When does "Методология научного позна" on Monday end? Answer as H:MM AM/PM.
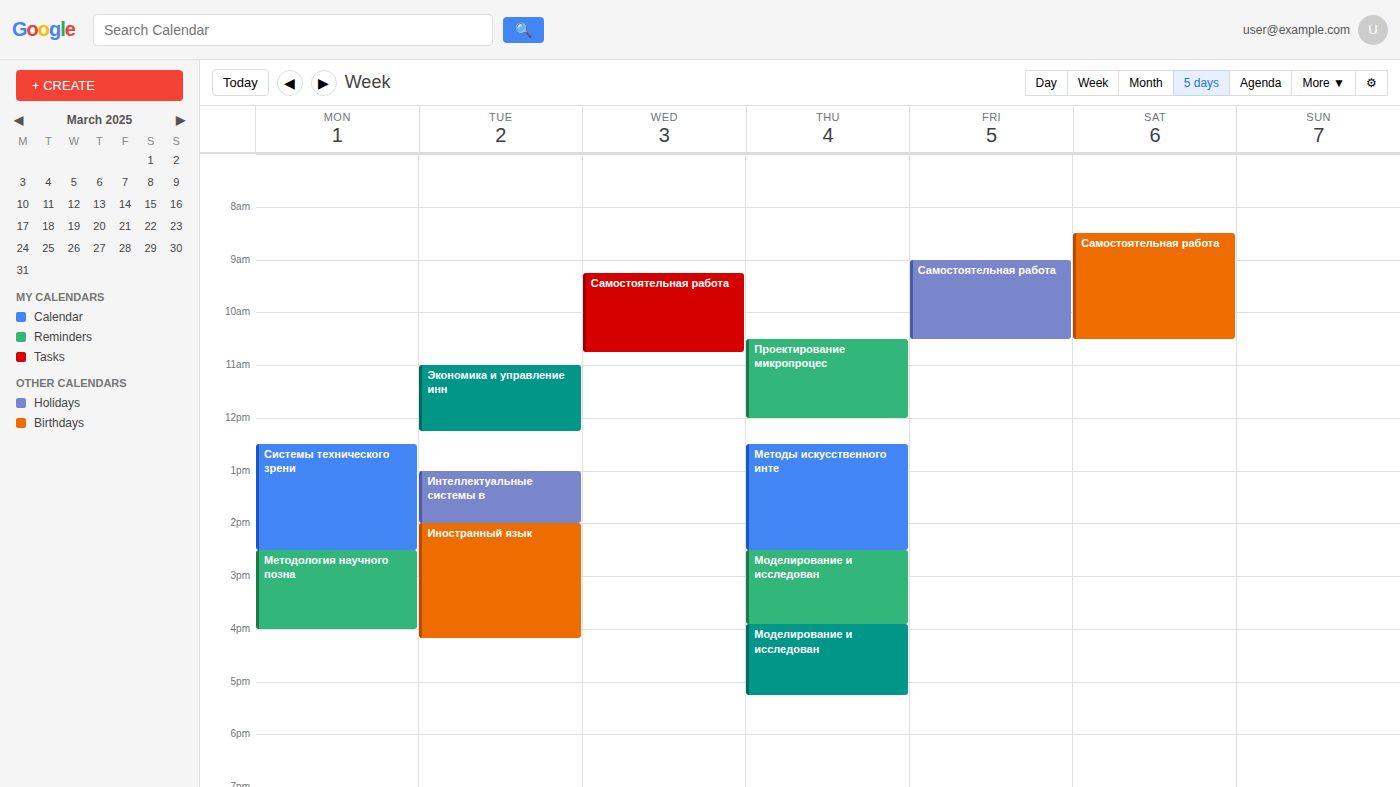
4:00 PM